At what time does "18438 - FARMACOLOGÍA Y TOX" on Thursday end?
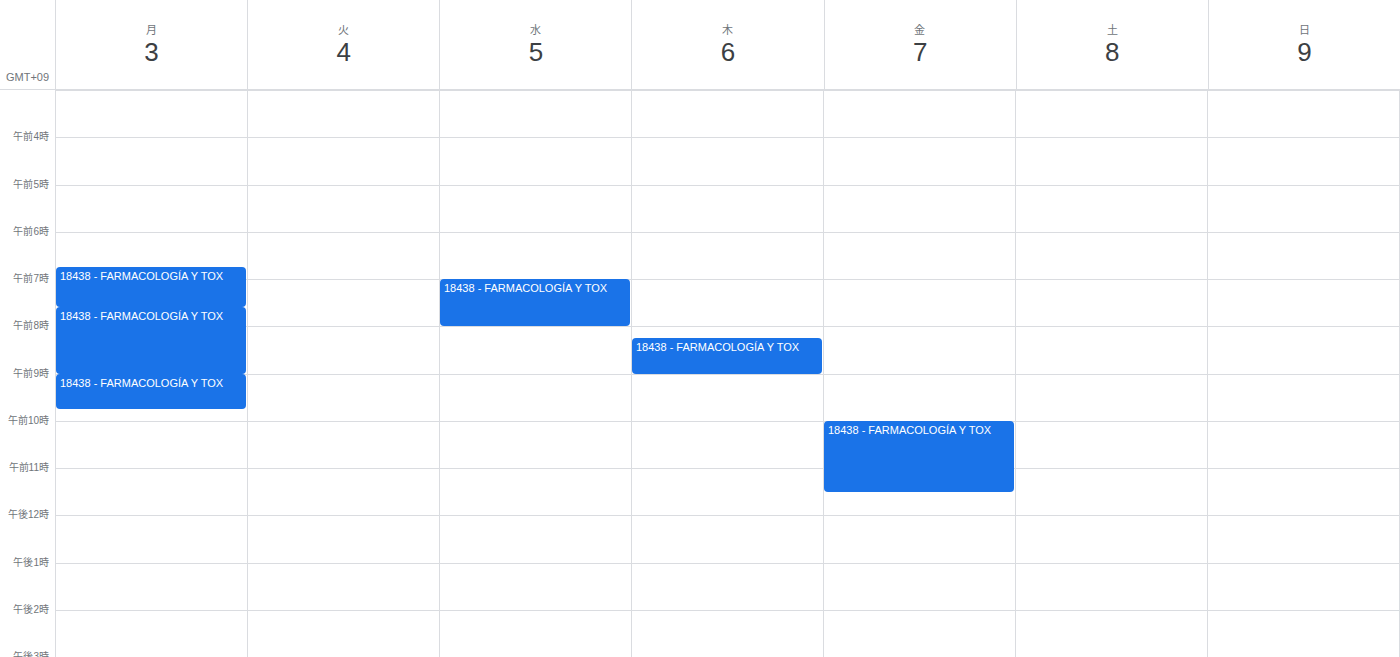
9:00 AM